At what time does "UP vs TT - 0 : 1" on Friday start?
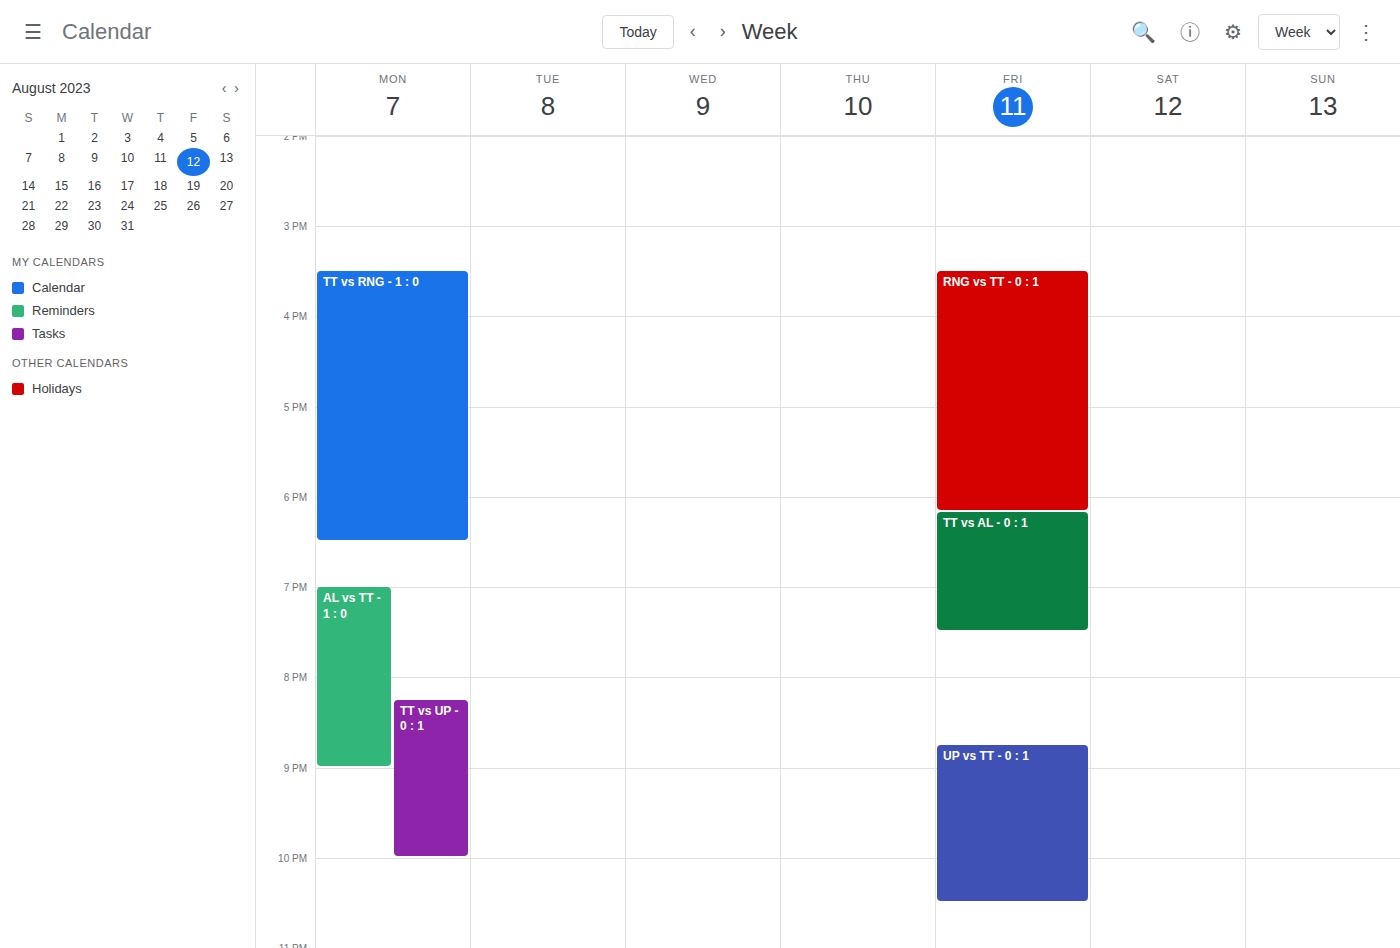
20:45